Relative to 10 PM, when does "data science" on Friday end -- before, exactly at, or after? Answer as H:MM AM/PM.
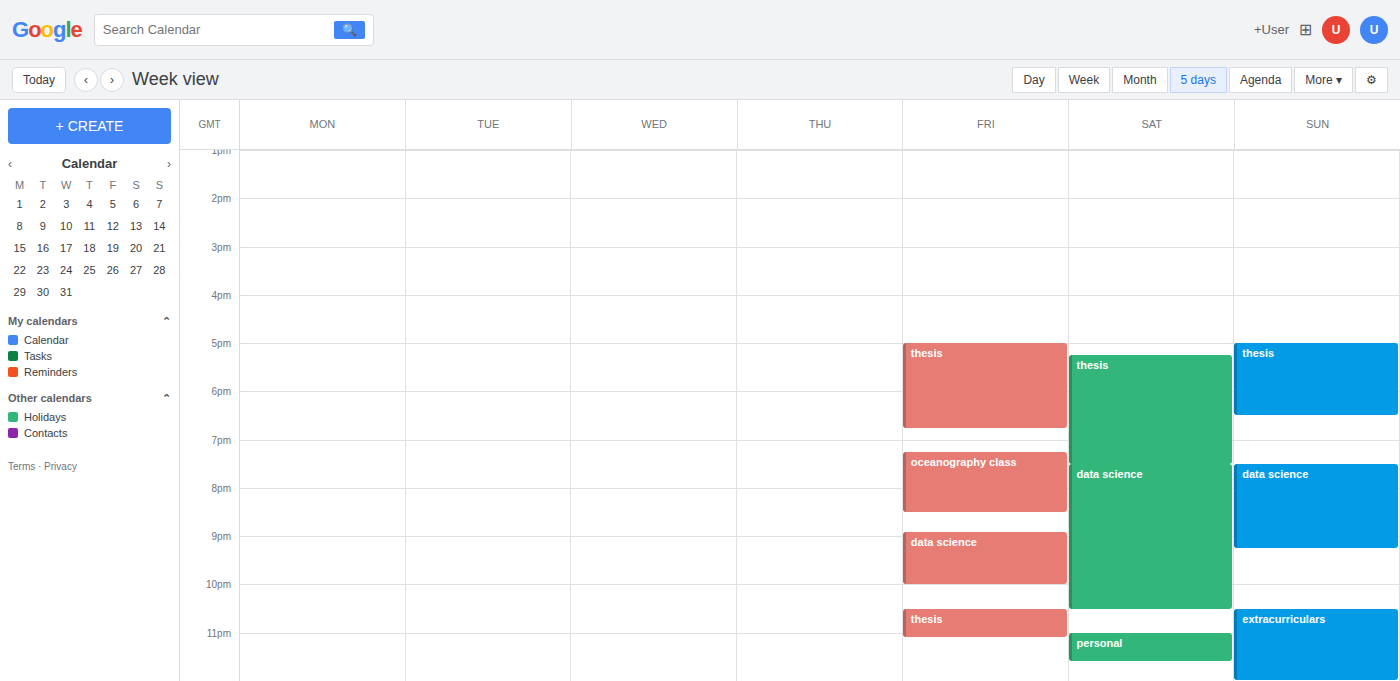
10:00 PM -- exactly at 10 PM, on the 10 PM line.